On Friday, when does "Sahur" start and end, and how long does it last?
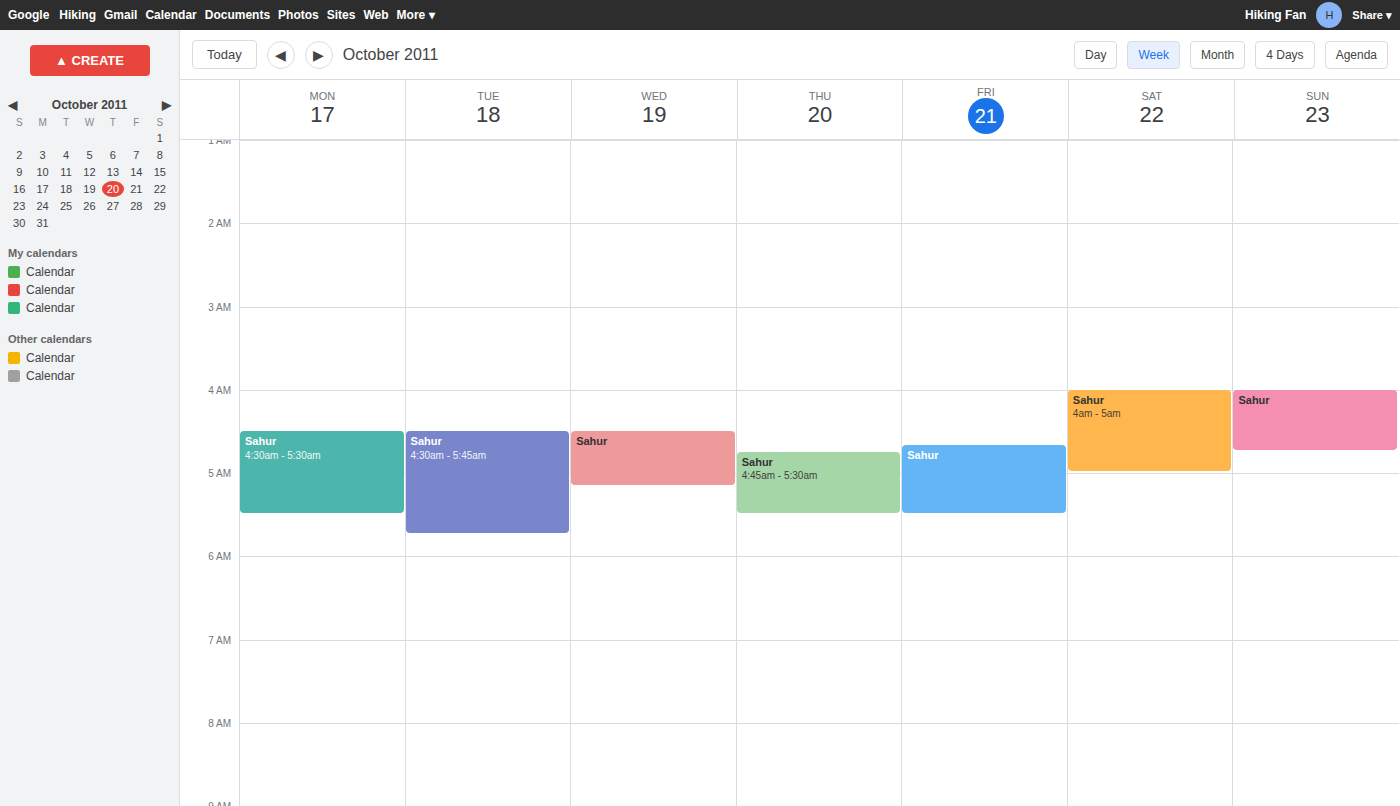
4:40 AM to 5:30 AM, 50 minutes